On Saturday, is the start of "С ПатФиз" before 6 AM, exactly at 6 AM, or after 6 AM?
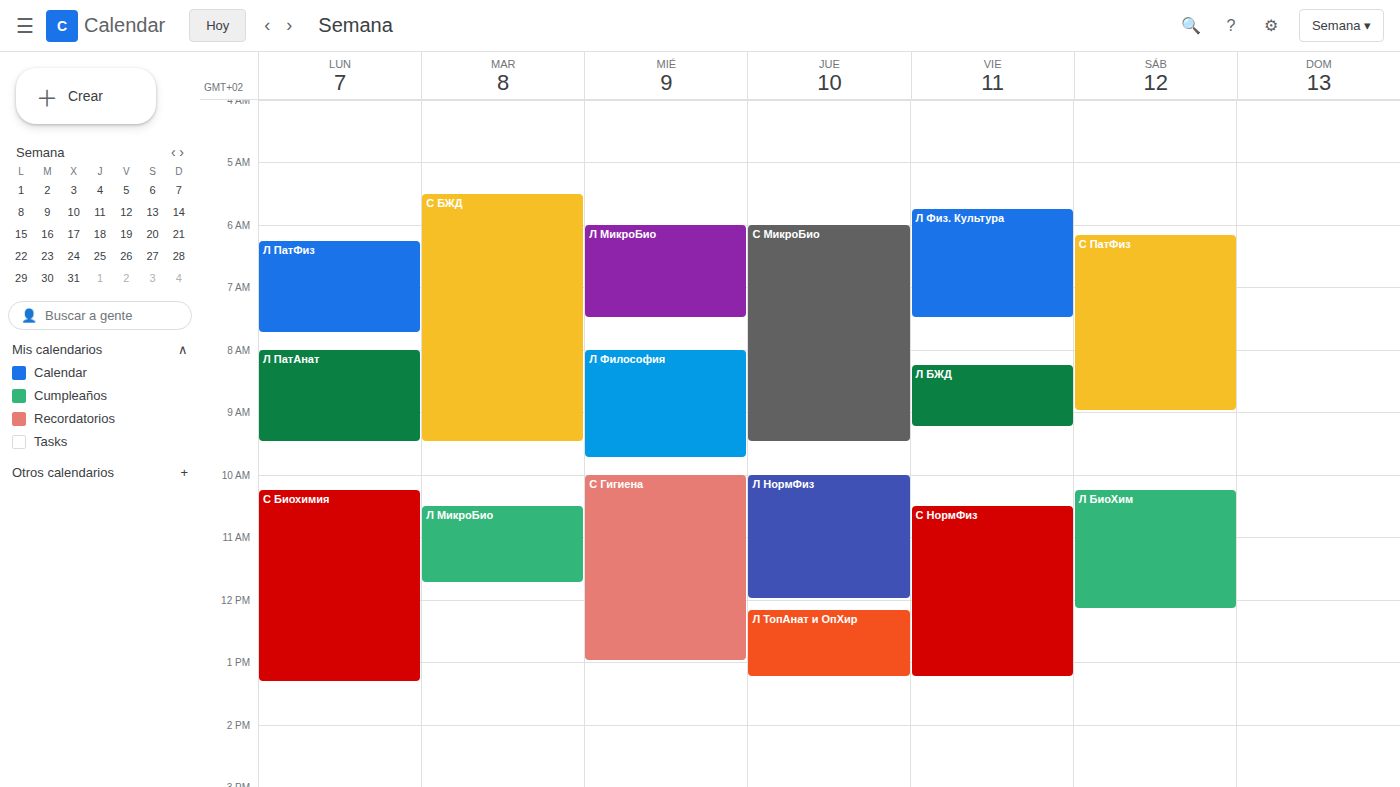
6:10 AM -- after 6 AM, 10 minutes below the 6 AM line.